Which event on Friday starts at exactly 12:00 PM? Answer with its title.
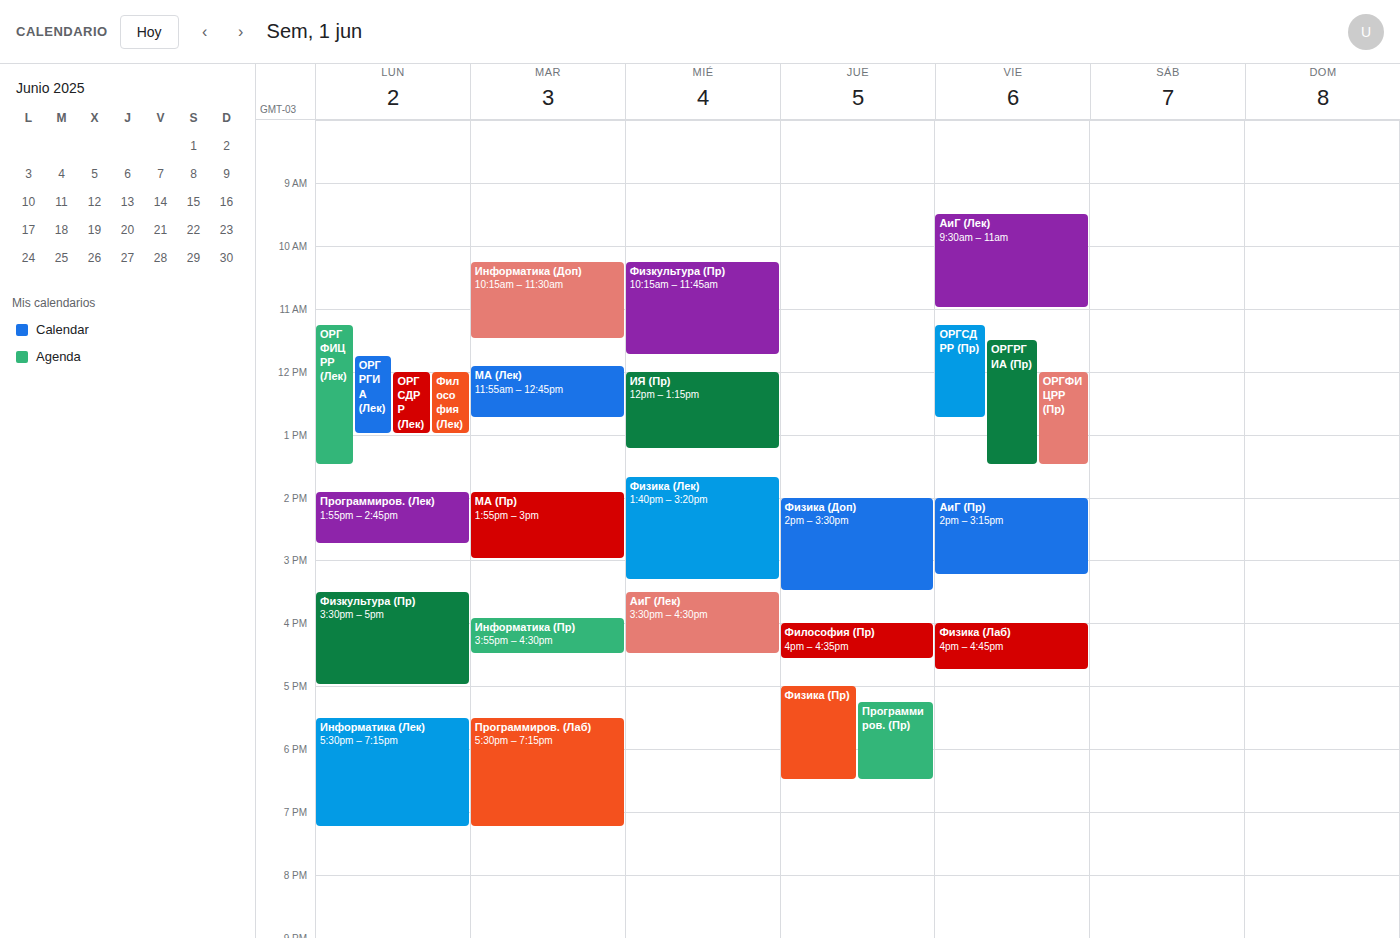
"ОРГФИЦРР (Пр)"